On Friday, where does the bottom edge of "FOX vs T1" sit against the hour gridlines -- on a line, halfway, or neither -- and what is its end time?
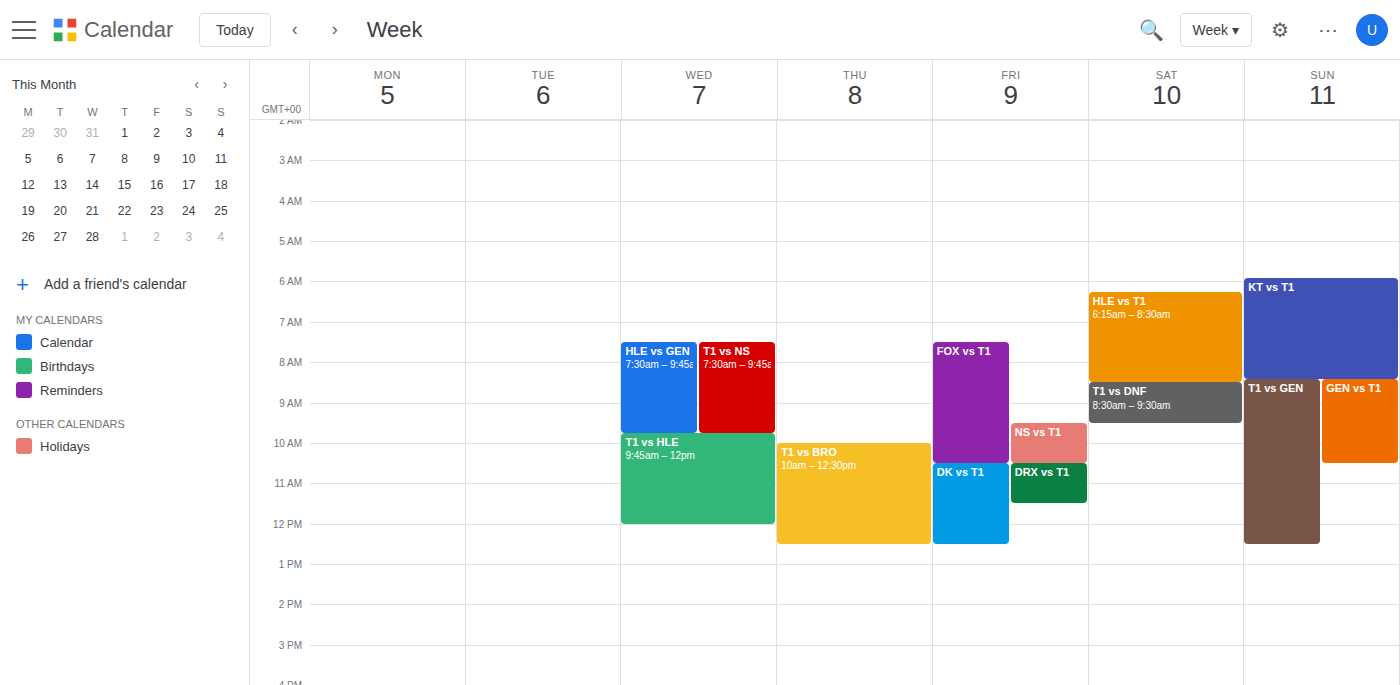
10:30 AM -- halfway between the 10 AM and 11 AM lines.